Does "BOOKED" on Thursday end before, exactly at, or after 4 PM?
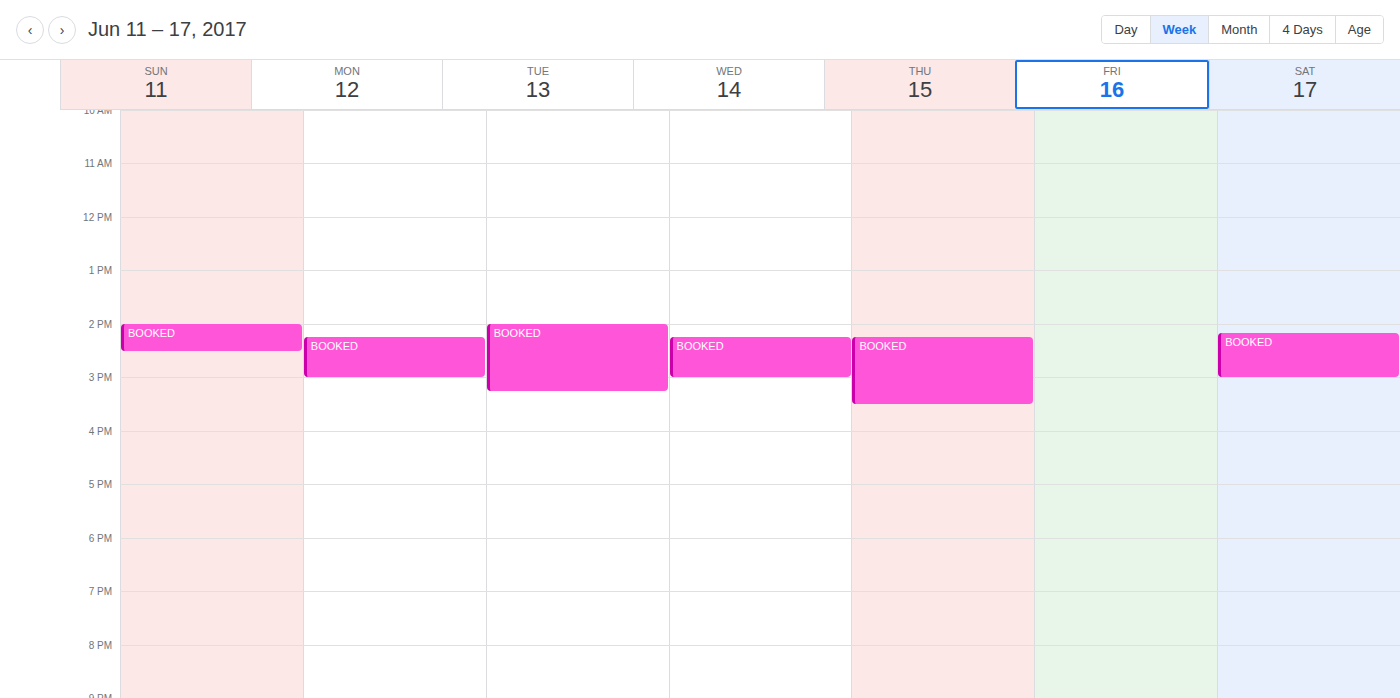
3:30 PM -- before 4 PM, 30 minutes above the 4 PM line.